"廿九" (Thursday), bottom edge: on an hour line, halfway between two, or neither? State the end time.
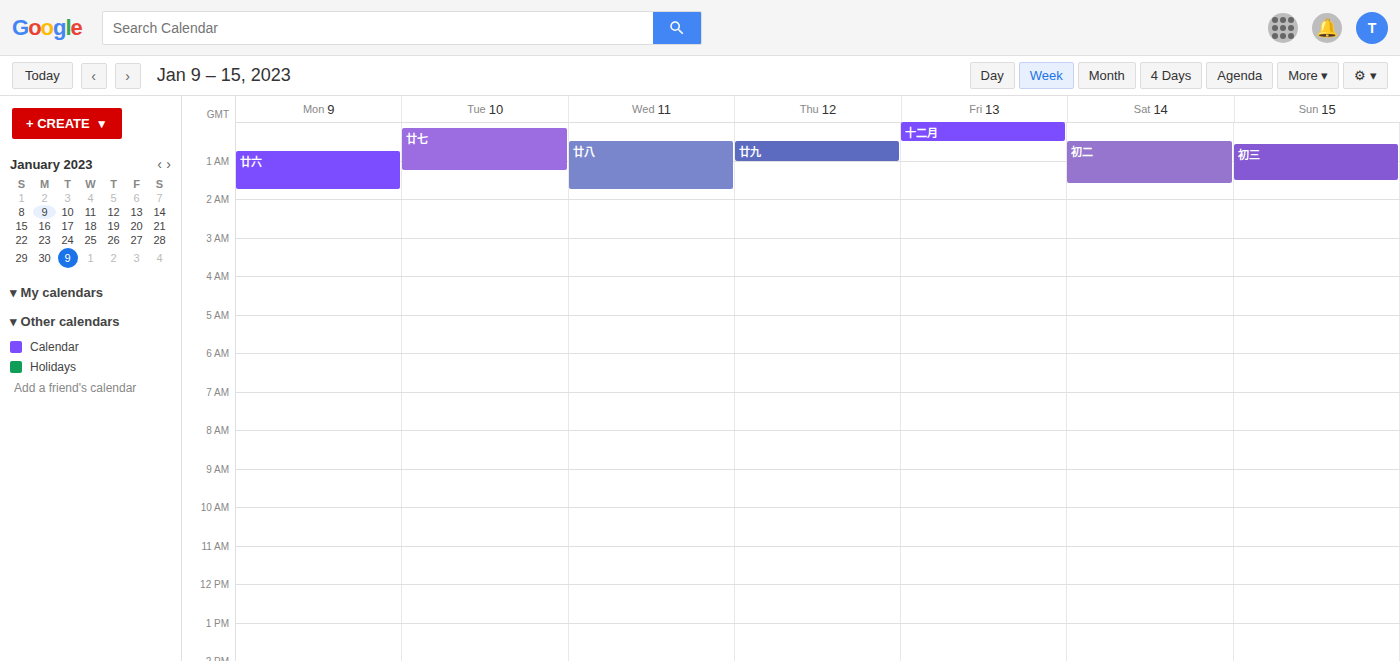
1:00 AM -- exactly on the 1 AM line.